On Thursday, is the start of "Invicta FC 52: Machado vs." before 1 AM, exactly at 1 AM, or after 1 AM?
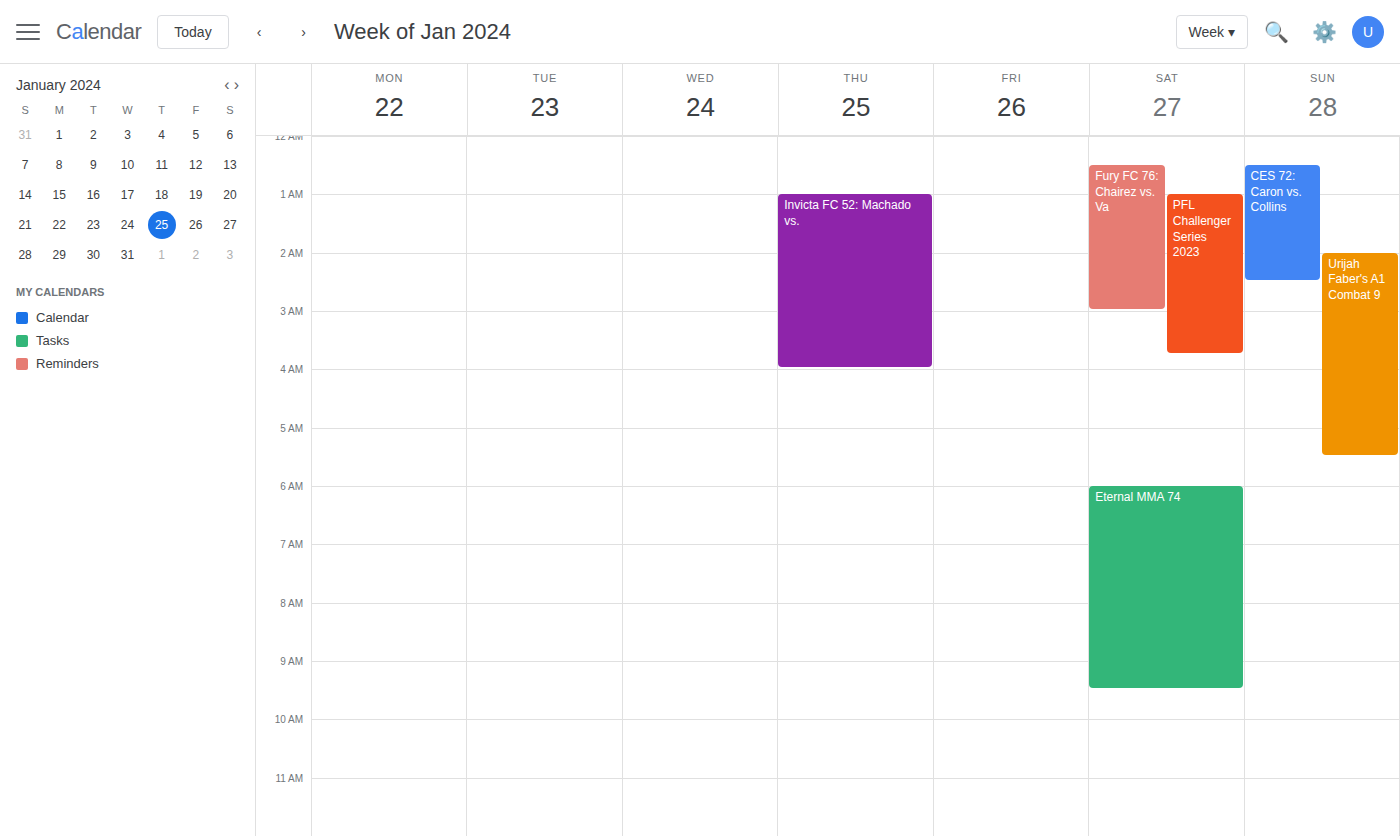
1:00 AM -- exactly at 1 AM, on the 1 AM line.